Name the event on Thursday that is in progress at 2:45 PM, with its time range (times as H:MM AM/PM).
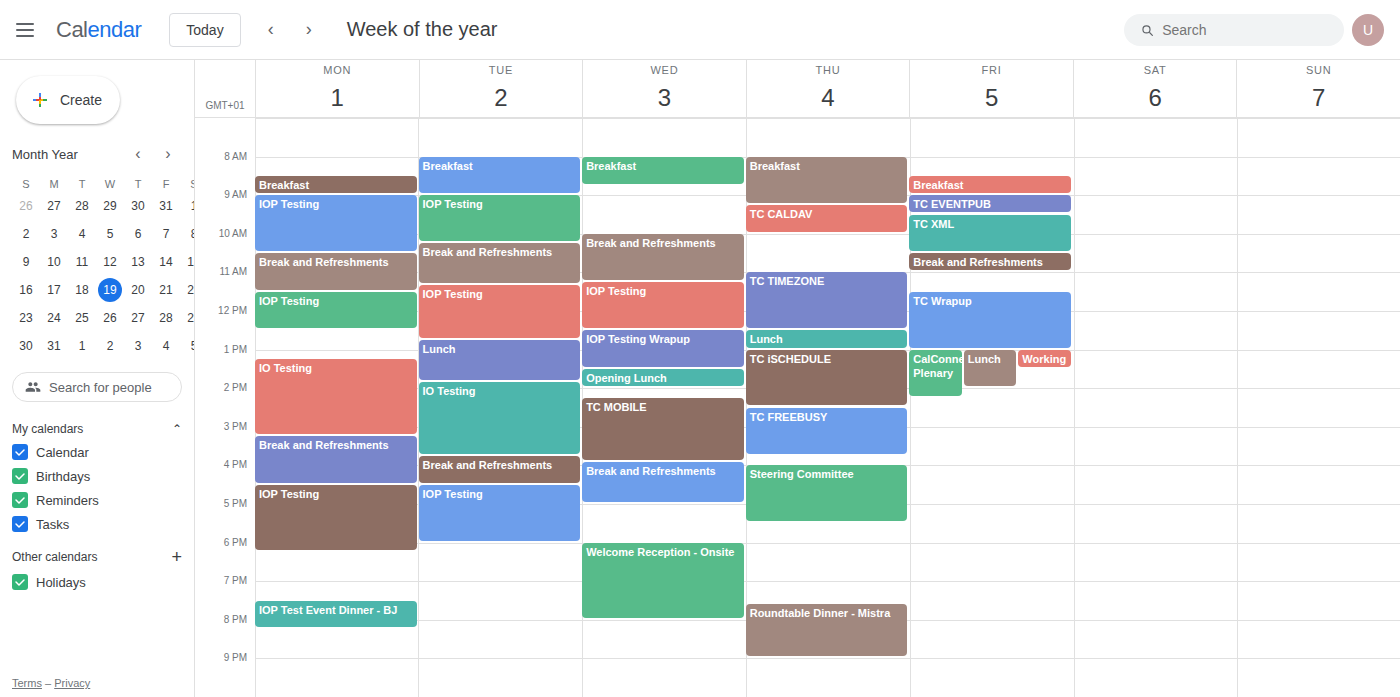
"TC FREEBUSY", 2:30 PM to 3:45 PM